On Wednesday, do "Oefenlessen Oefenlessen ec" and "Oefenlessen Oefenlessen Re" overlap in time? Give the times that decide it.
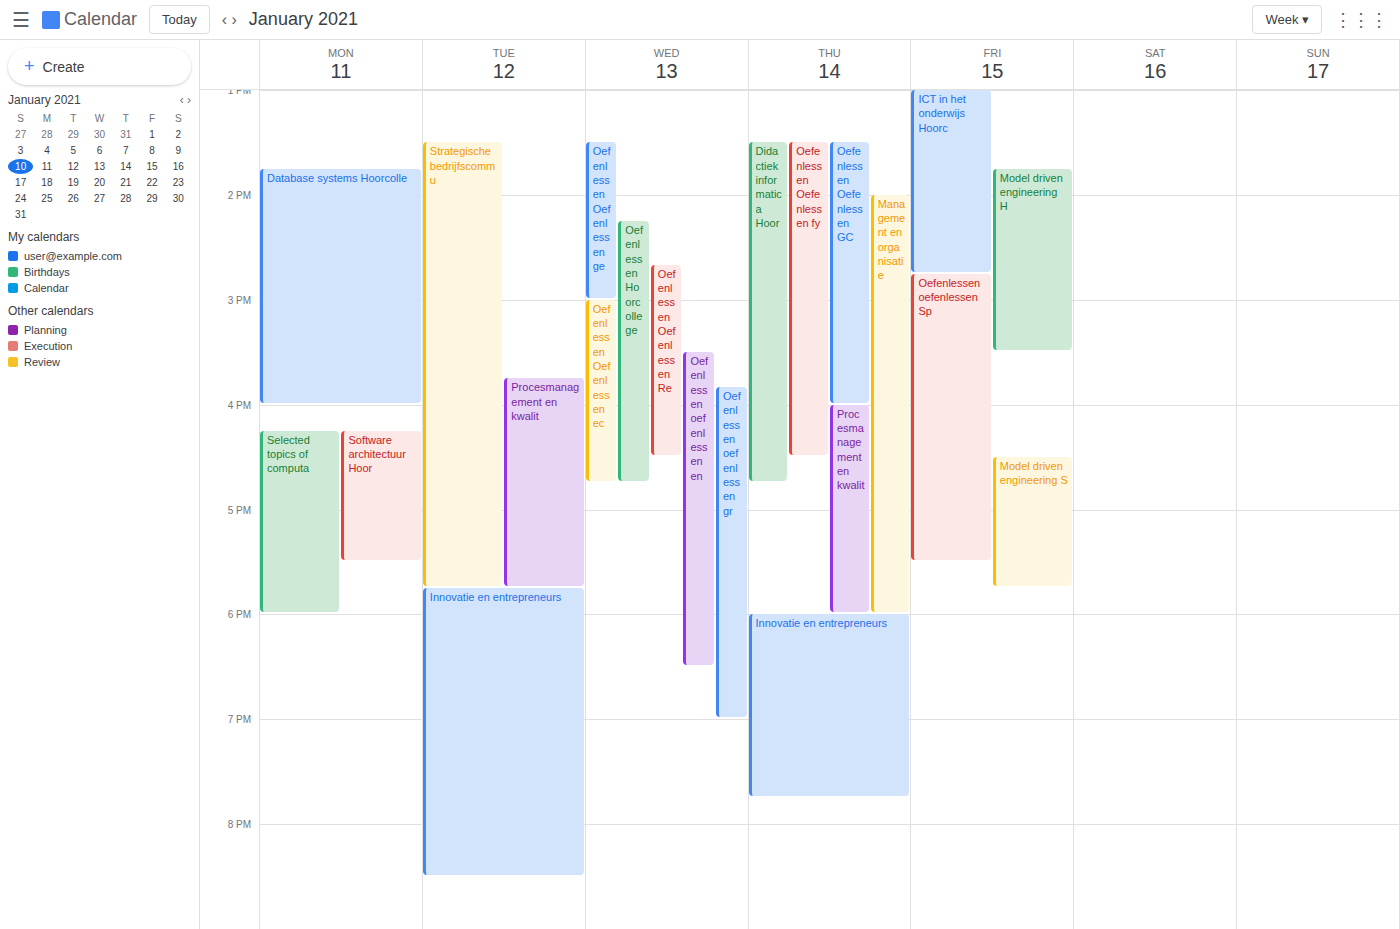
"Oefenlessen Oefenlessen ec" starts at 3:00 PM, before "Oefenlessen Oefenlessen Re" ends at 4:30 PM -- they overlap.